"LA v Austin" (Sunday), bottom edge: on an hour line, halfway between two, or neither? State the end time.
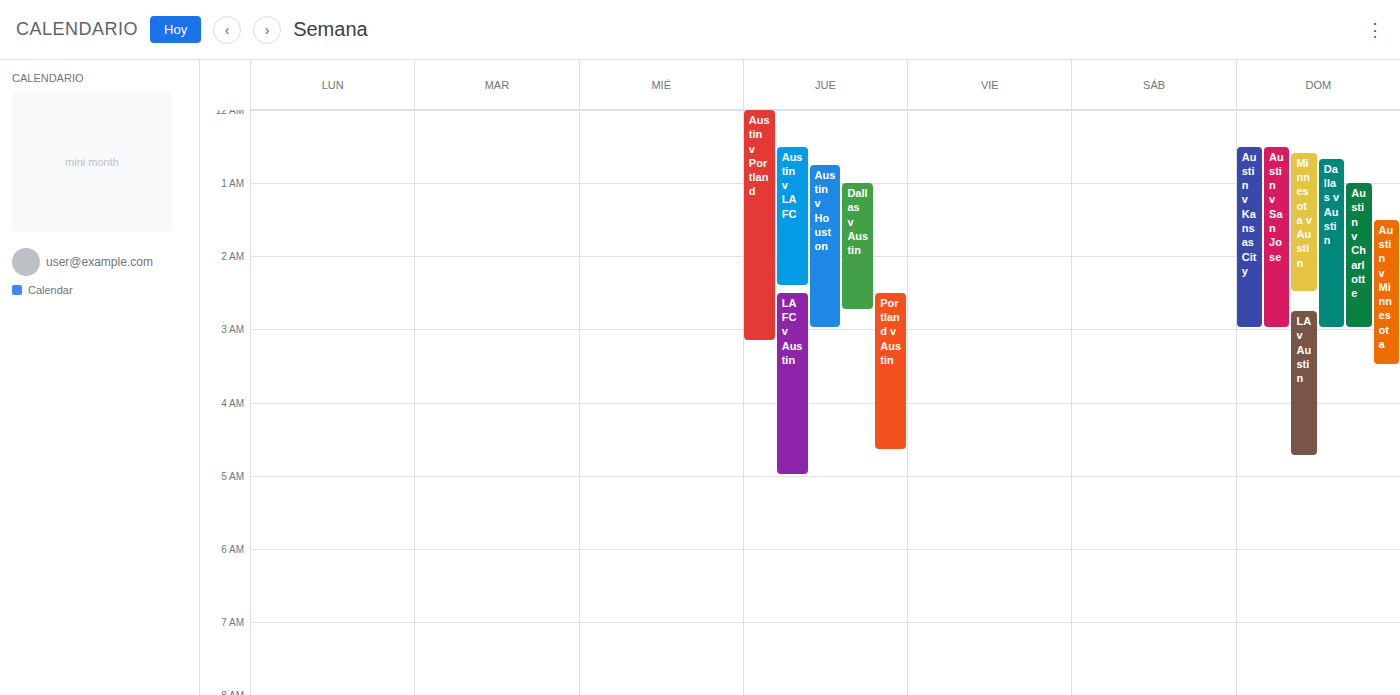
4:45 AM -- neither: three quarters of the way from the 4 AM line to the 5 AM line.